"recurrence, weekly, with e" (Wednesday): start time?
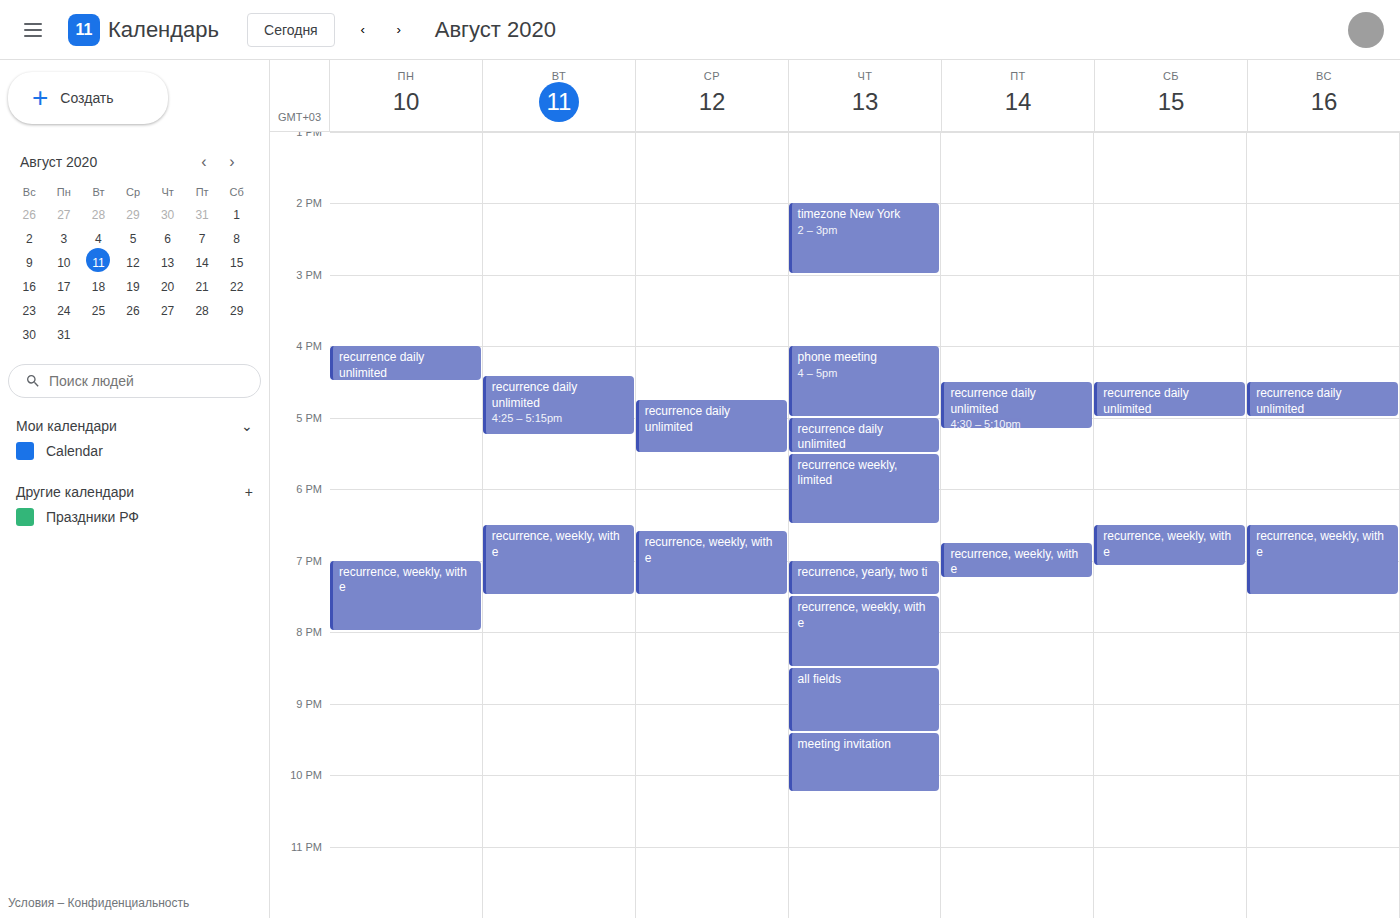
6:35 PM